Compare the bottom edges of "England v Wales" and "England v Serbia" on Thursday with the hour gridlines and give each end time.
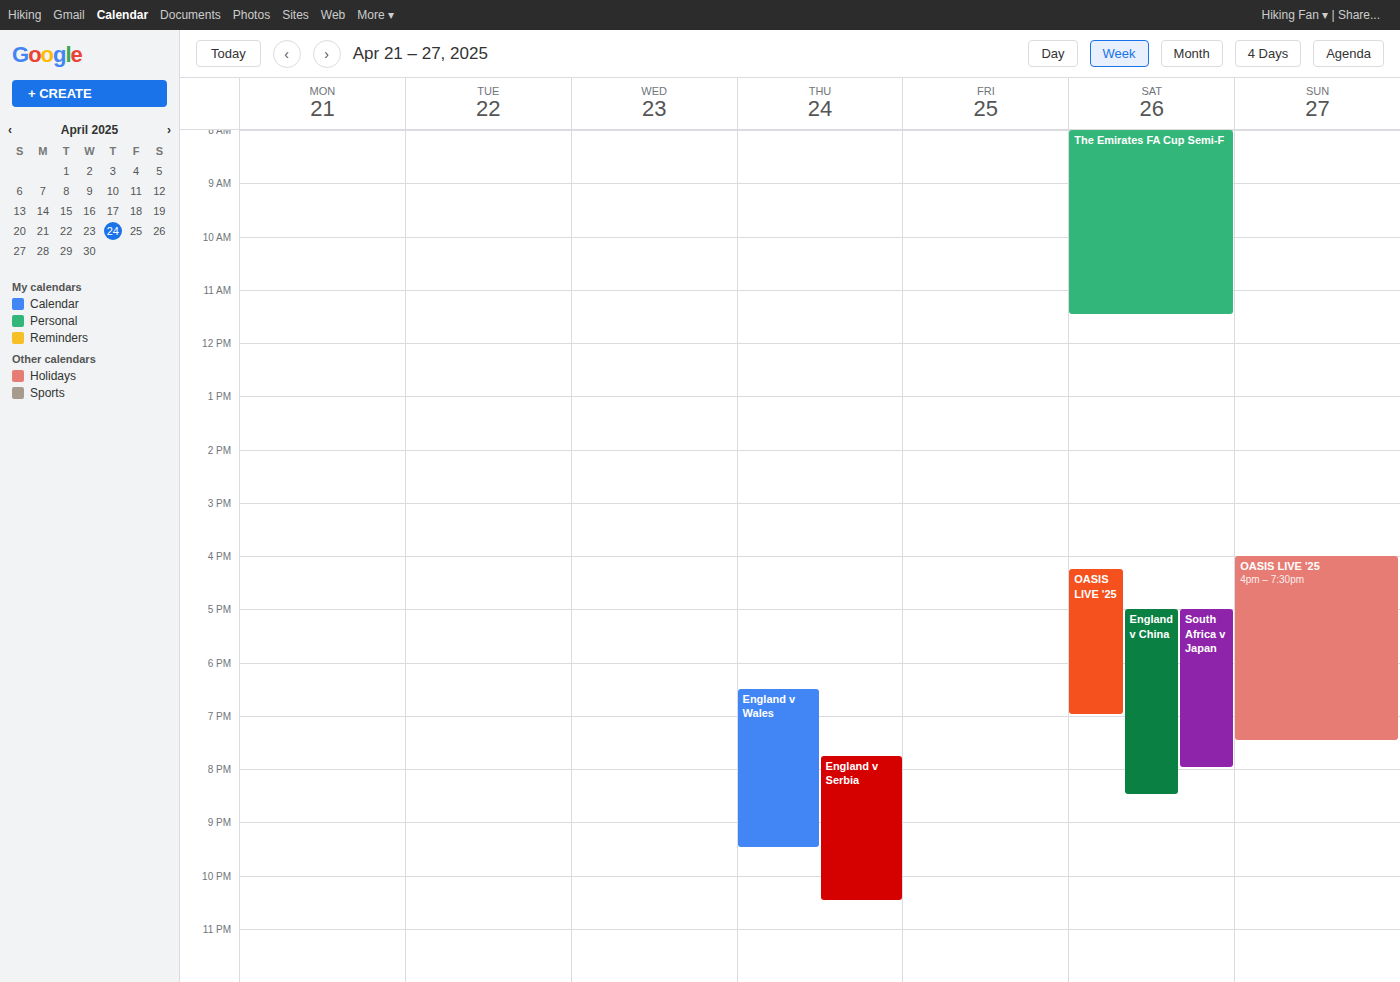
"England v Wales": 9:30 PM, halfway between the 9 PM and 10 PM lines. "England v Serbia": 10:30 PM, halfway between the 10 PM and 11 PM lines.